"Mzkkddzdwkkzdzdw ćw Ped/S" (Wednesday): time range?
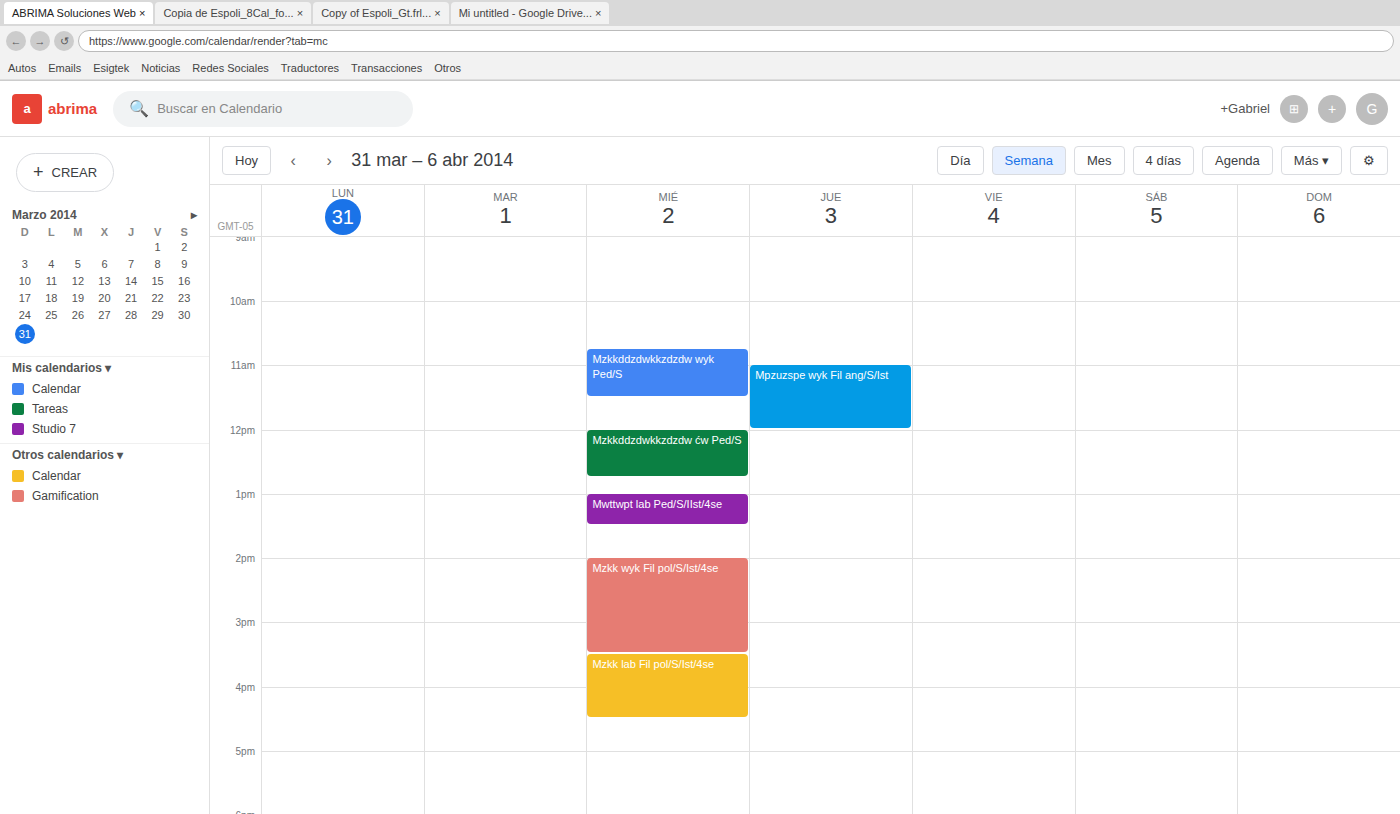
12:00 PM to 12:45 PM